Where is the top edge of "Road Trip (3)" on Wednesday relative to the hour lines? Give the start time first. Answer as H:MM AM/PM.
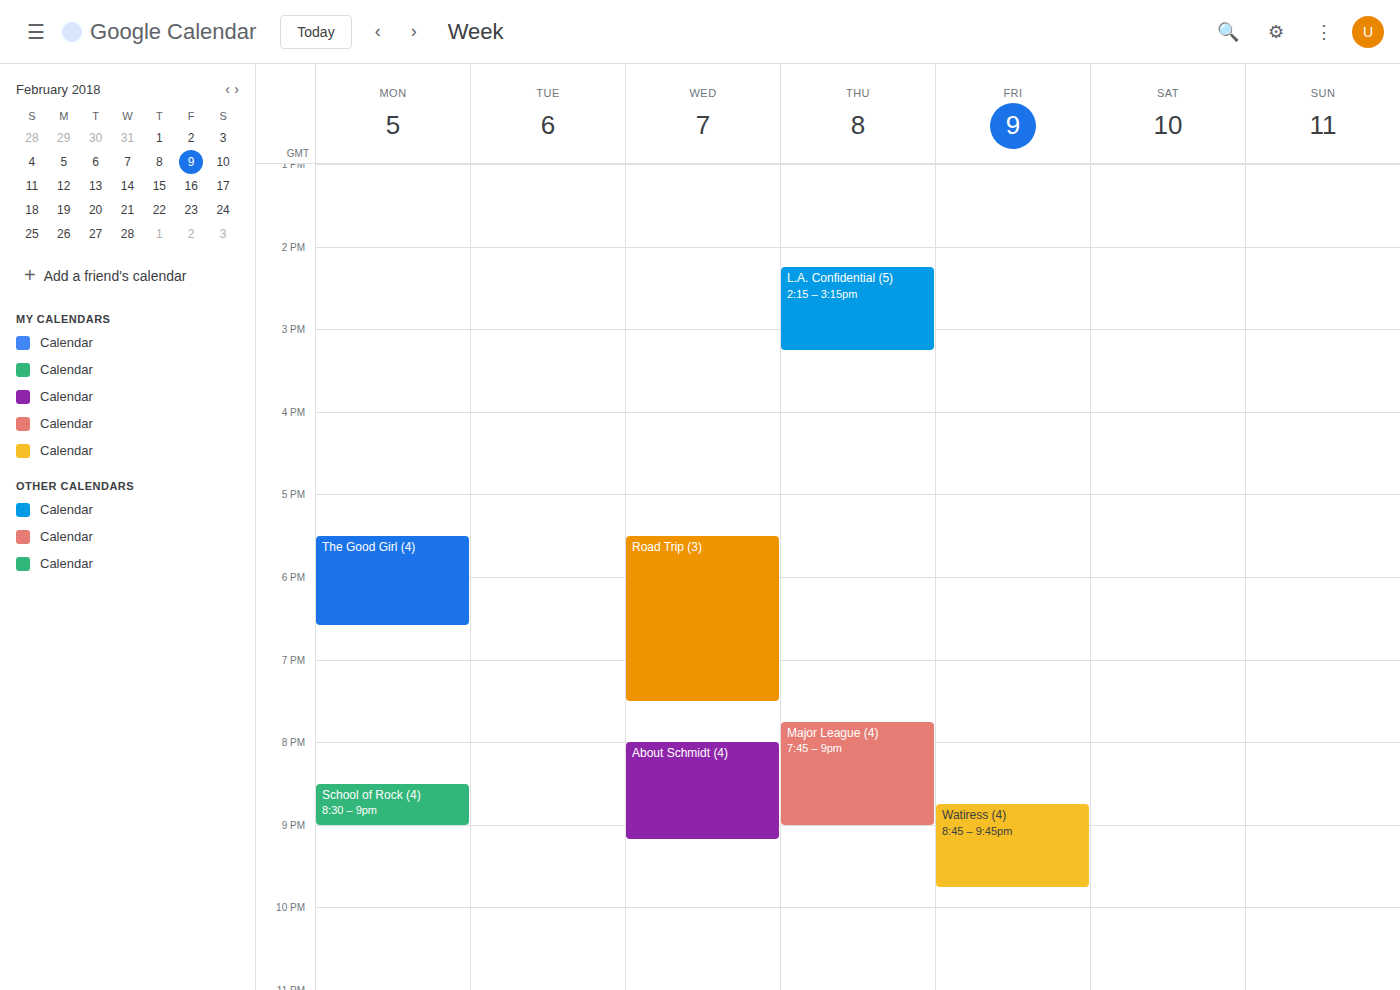
5:30 PM -- halfway between the 5 PM and 6 PM lines.